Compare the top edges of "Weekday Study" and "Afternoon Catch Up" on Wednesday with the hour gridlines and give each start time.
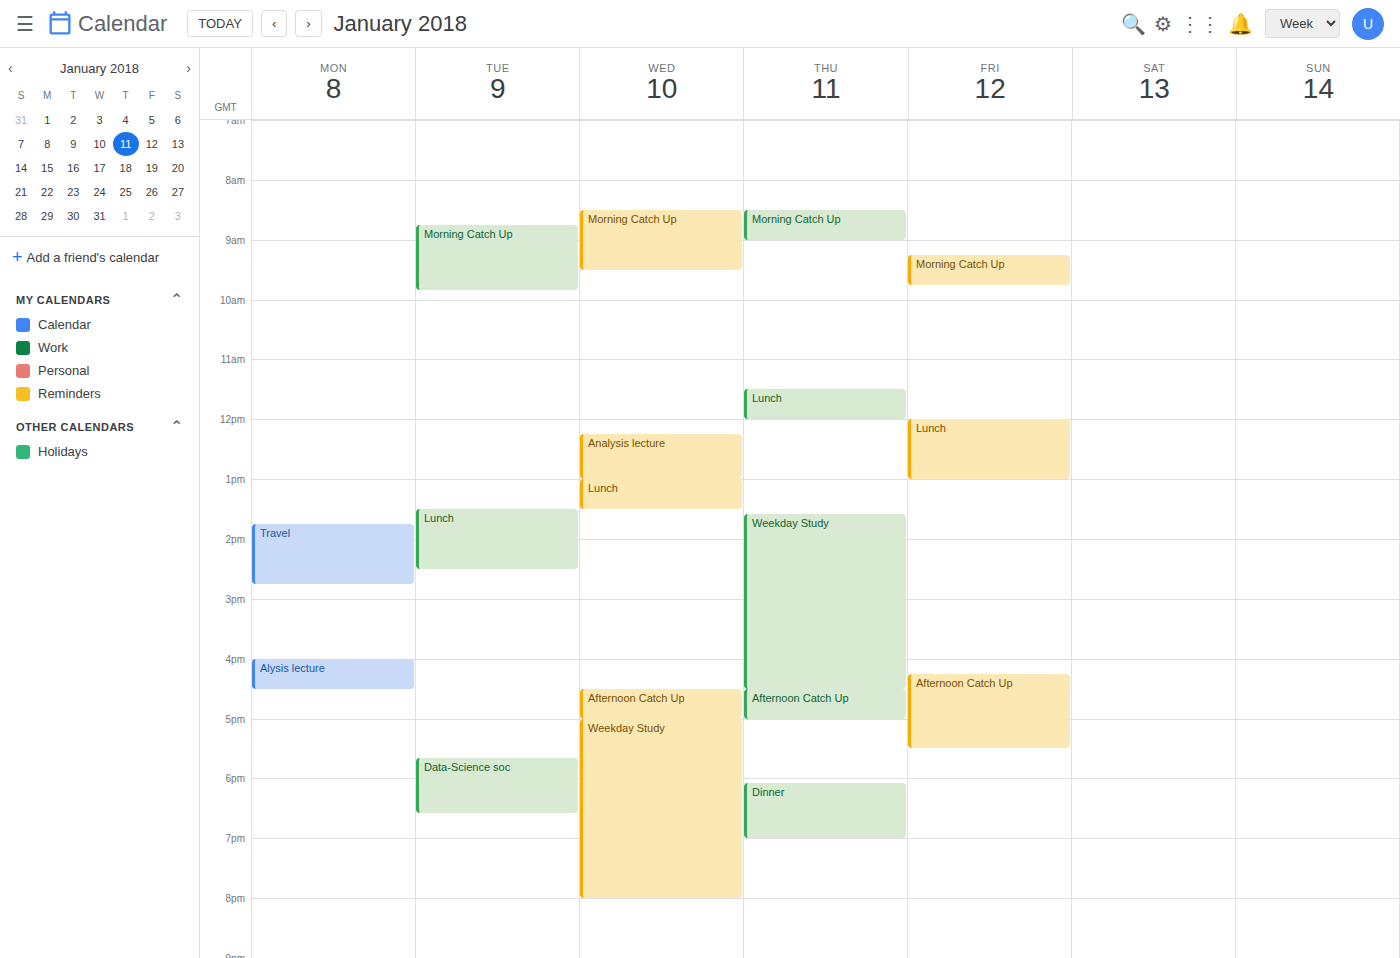
"Weekday Study": 5:00 PM, exactly on the 5 PM line. "Afternoon Catch Up": 4:30 PM, halfway between the 4 PM and 5 PM lines.